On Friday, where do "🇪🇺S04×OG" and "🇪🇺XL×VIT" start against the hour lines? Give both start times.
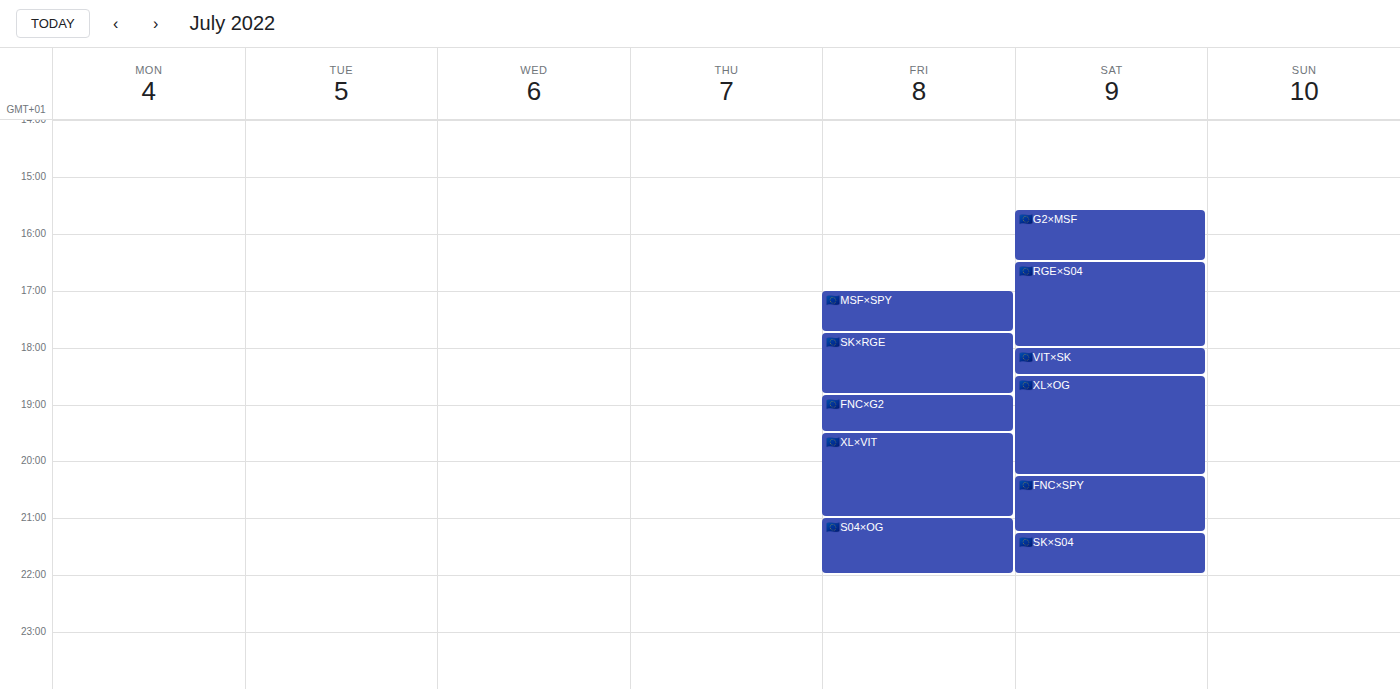
"🇪🇺S04×OG": 9:00 PM, exactly on the 9 PM line. "🇪🇺XL×VIT": 7:30 PM, halfway between the 7 PM and 8 PM lines.